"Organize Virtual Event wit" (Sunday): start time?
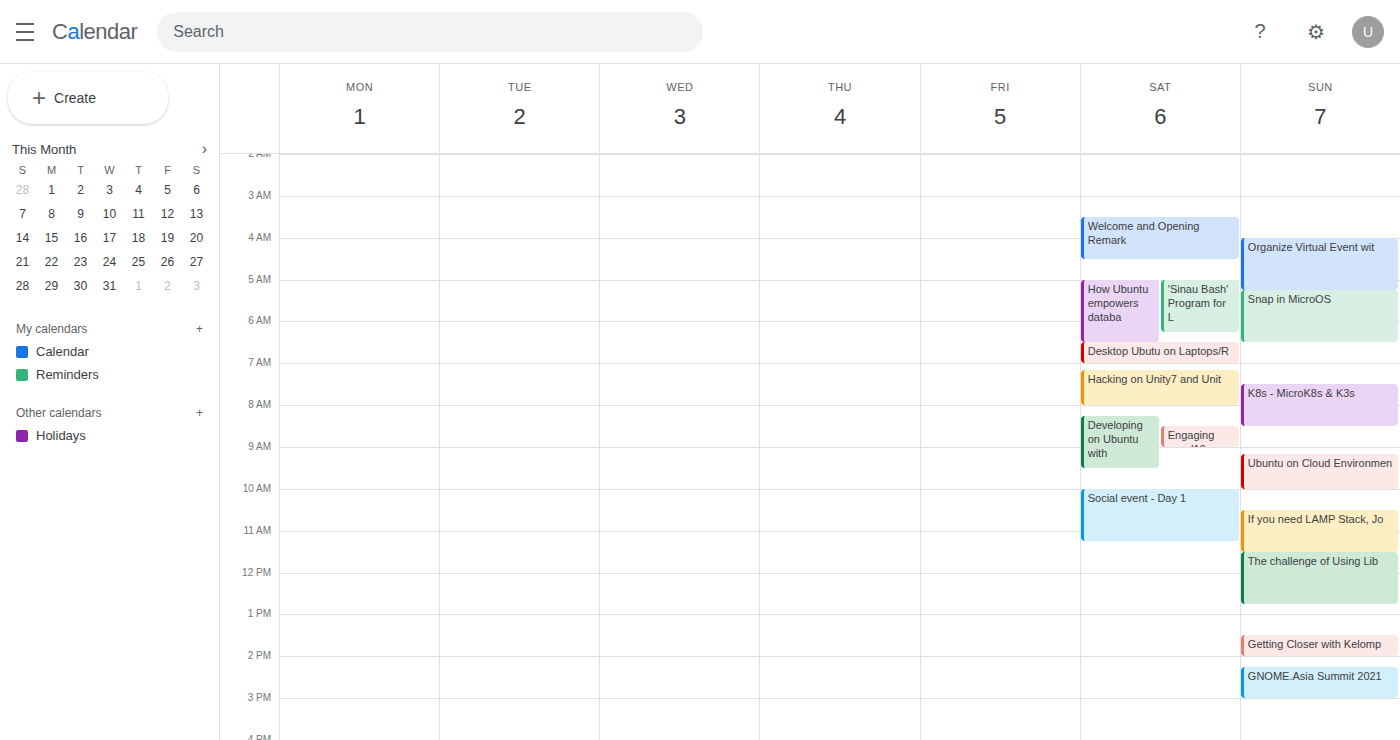
4:00 AM